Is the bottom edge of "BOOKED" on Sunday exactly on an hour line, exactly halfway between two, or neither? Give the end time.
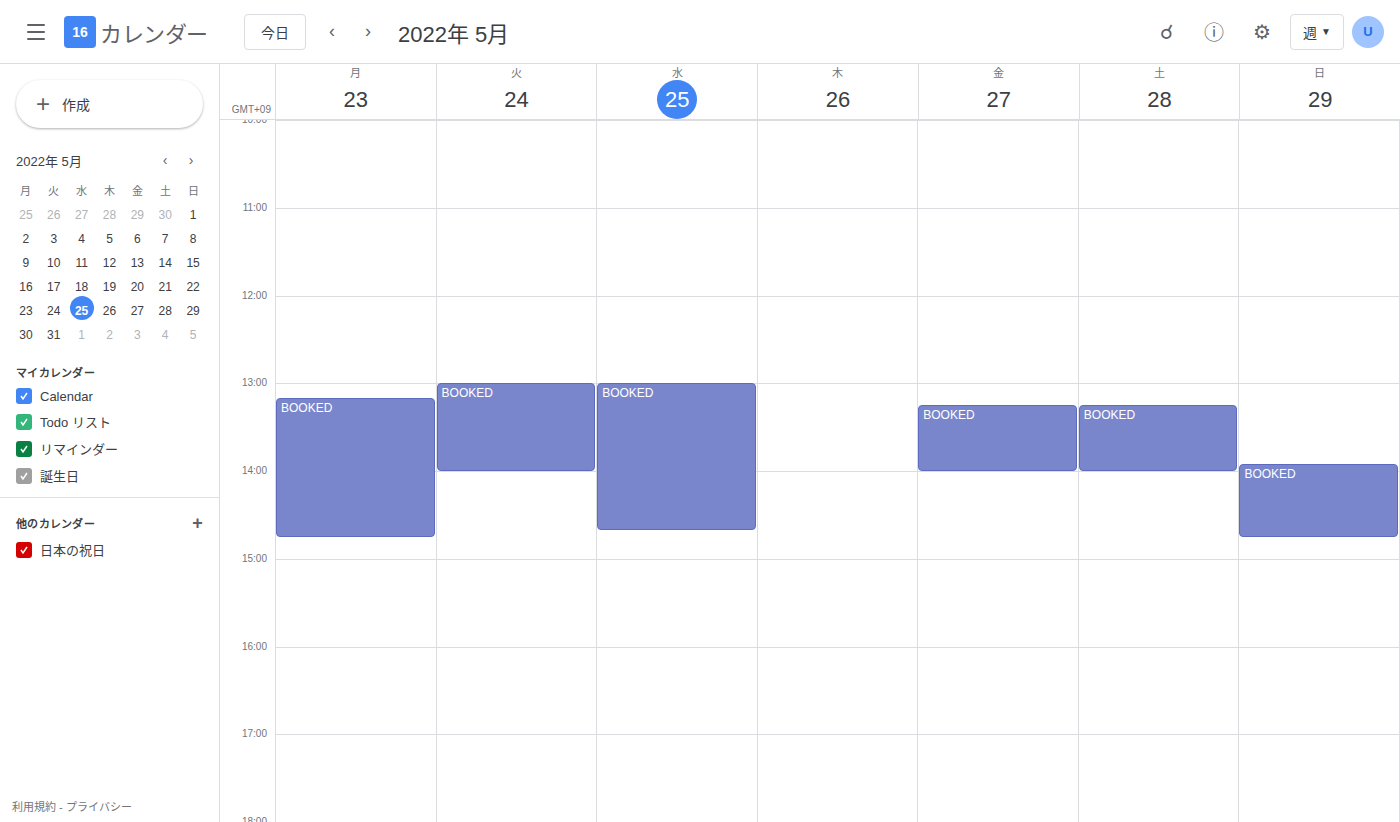
2:45 PM -- neither: three quarters of the way from the 2 PM line to the 3 PM line.